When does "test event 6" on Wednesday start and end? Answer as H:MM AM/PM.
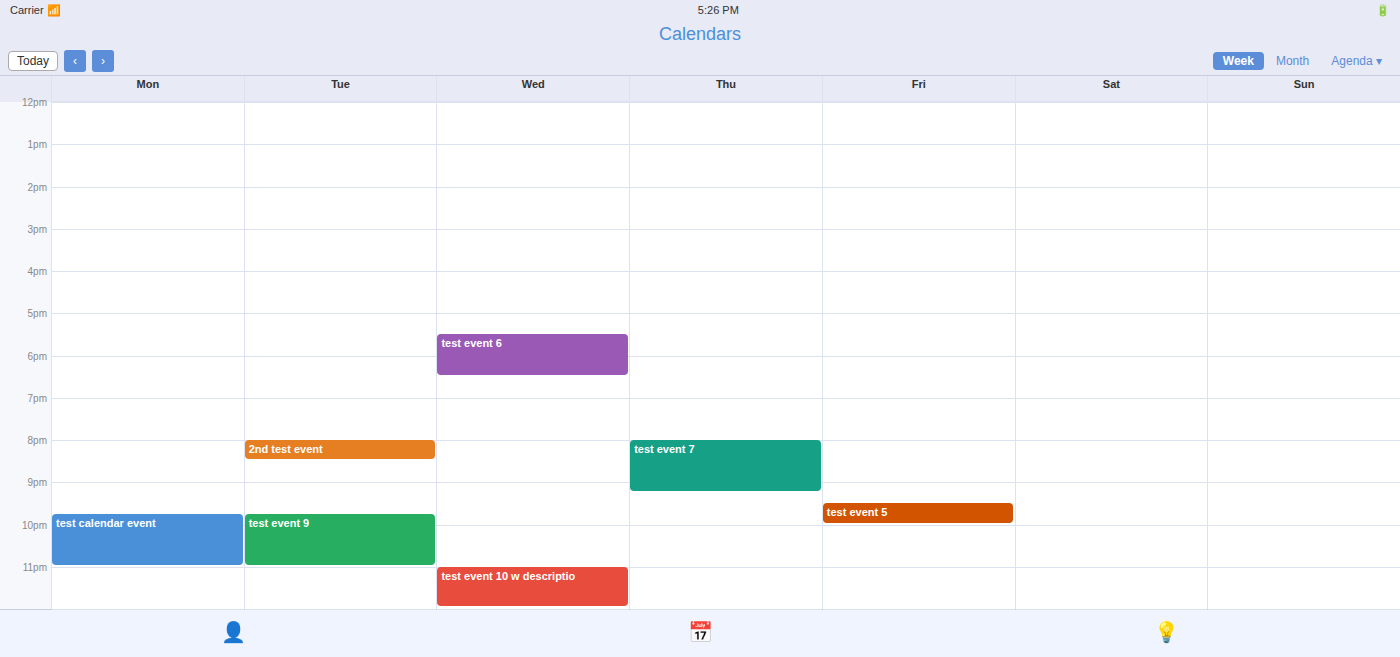
5:30 PM to 6:30 PM